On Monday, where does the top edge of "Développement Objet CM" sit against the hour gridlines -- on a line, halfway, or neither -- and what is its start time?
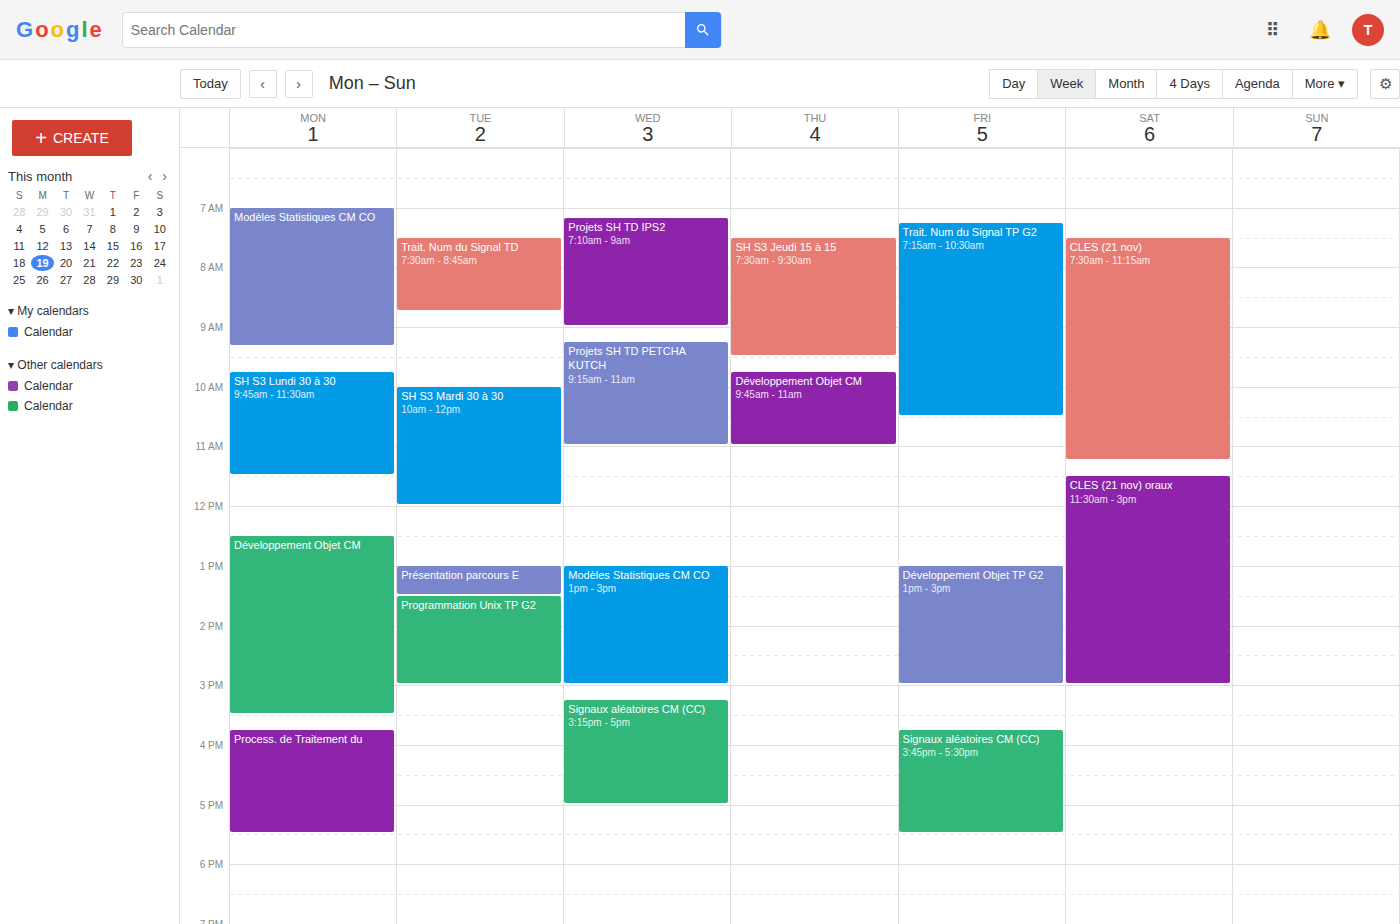
12:30 PM -- halfway between the 12 PM and 1 PM lines.